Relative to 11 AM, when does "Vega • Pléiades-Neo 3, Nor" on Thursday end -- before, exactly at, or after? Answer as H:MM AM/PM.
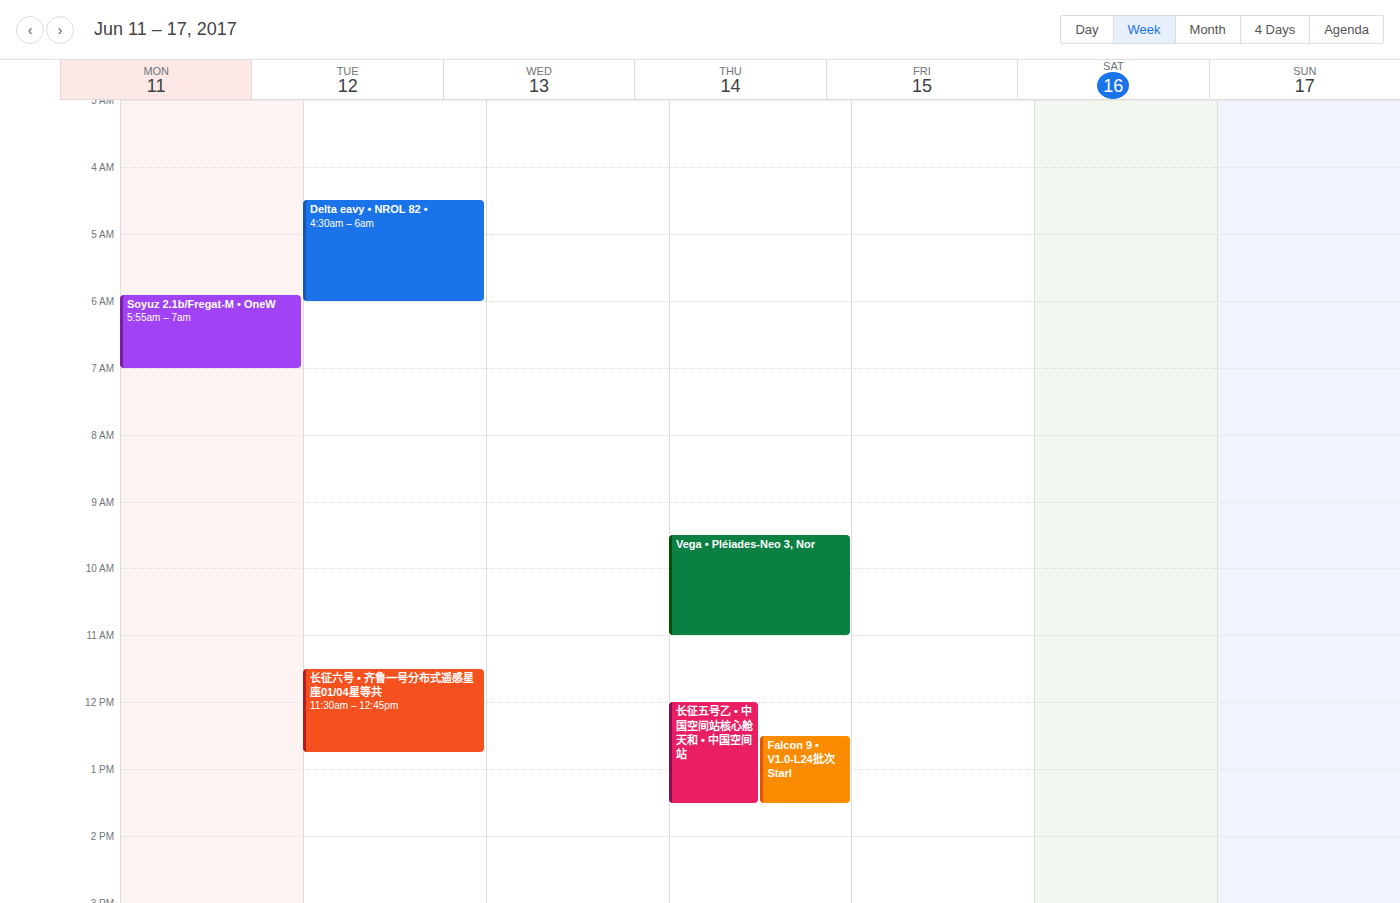
11:00 AM -- exactly at 11 AM, on the 11 AM line.